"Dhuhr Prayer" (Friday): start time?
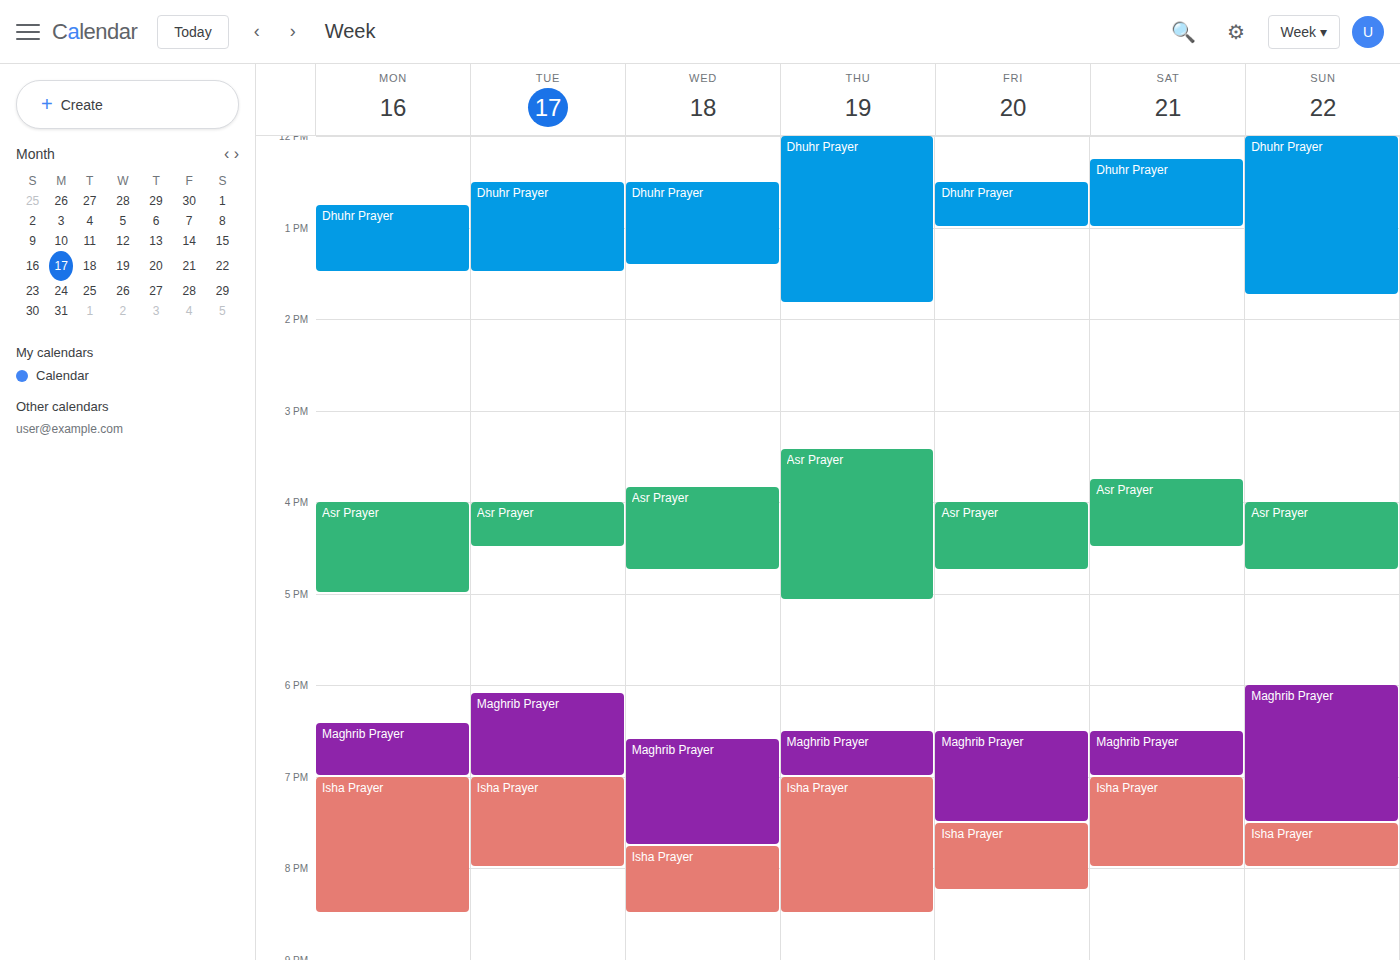
12:30 PM